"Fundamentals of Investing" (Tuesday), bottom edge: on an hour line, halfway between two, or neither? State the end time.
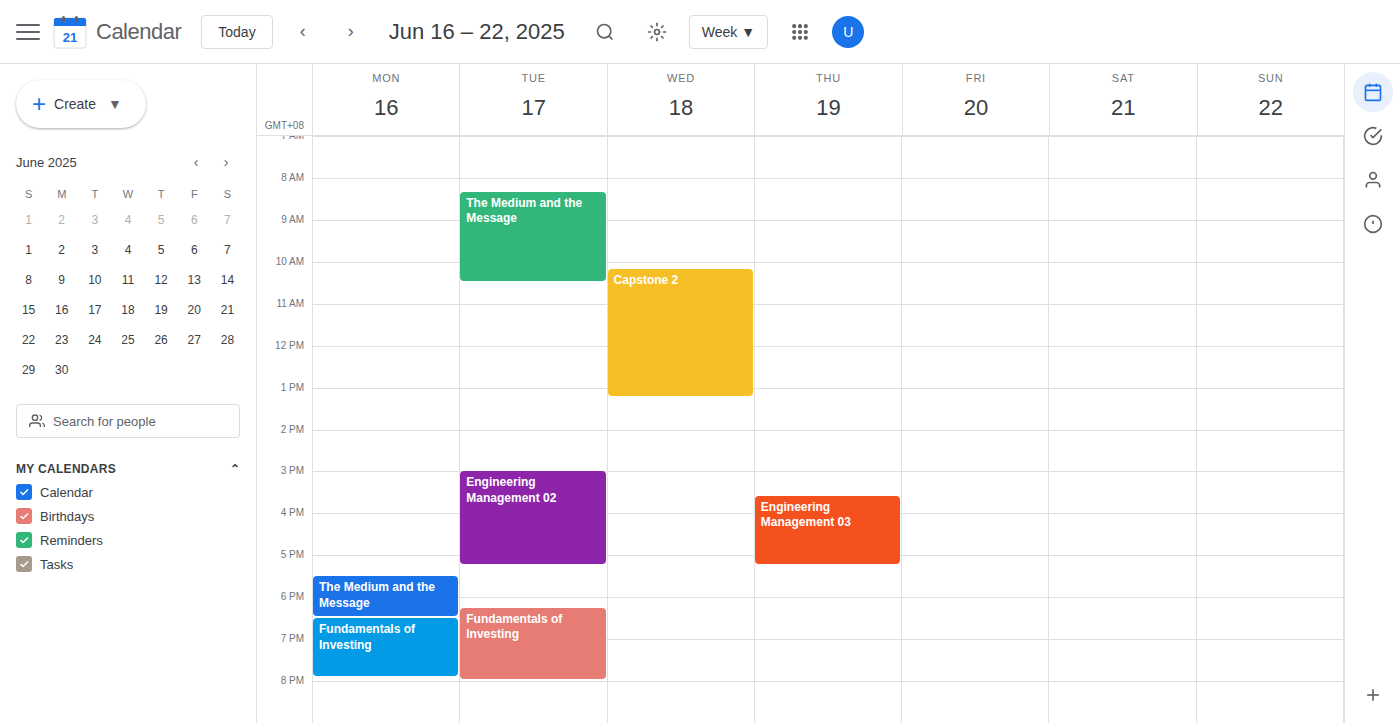
20:00 -- exactly on the 20:00 line.